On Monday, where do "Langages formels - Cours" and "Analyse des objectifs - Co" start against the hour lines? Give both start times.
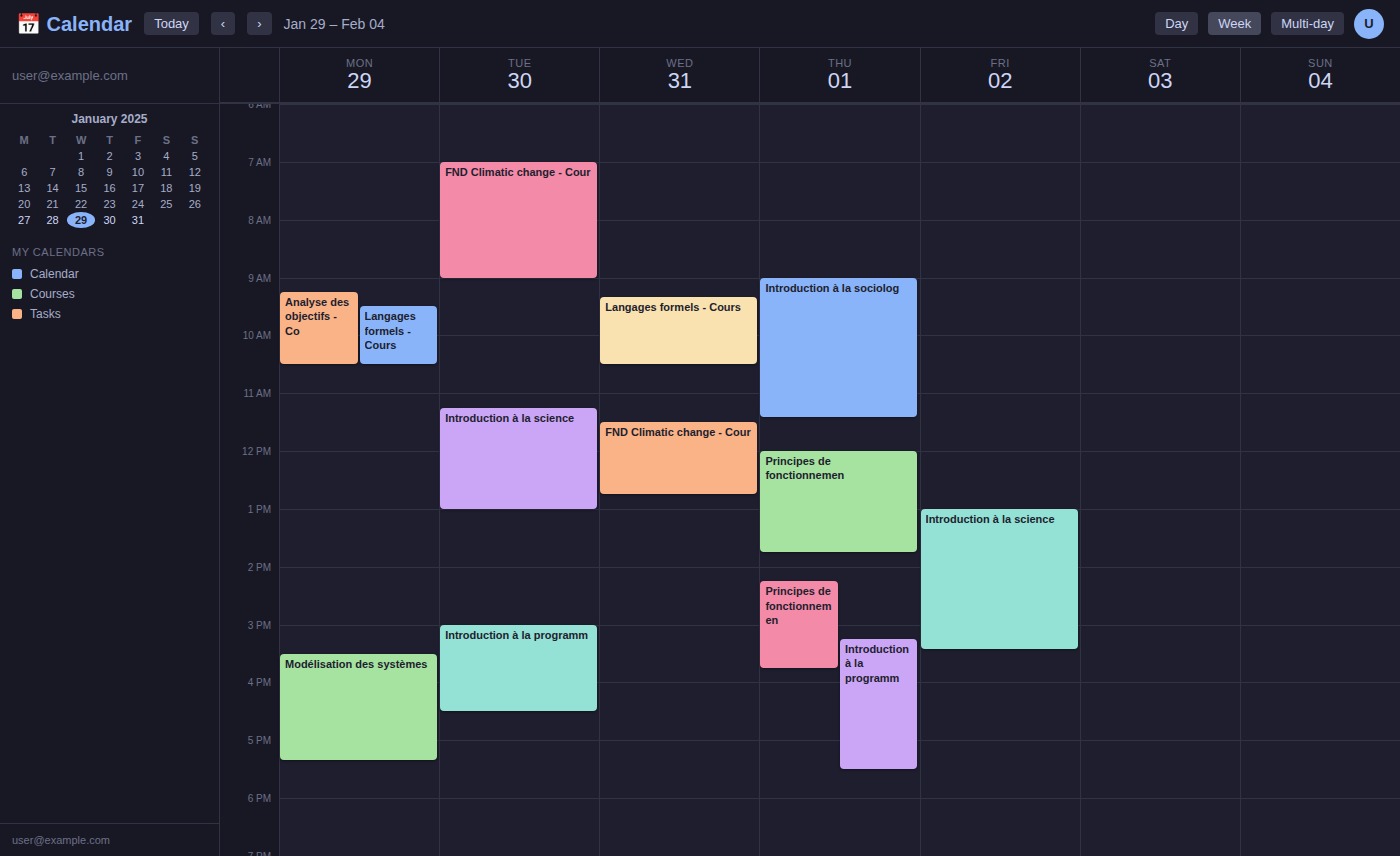
"Langages formels - Cours": 9:30 AM, halfway between the 9 AM and 10 AM lines. "Analyse des objectifs - Co": 9:15 AM, neither: a quarter of the way from the 9 AM line to the 10 AM line.